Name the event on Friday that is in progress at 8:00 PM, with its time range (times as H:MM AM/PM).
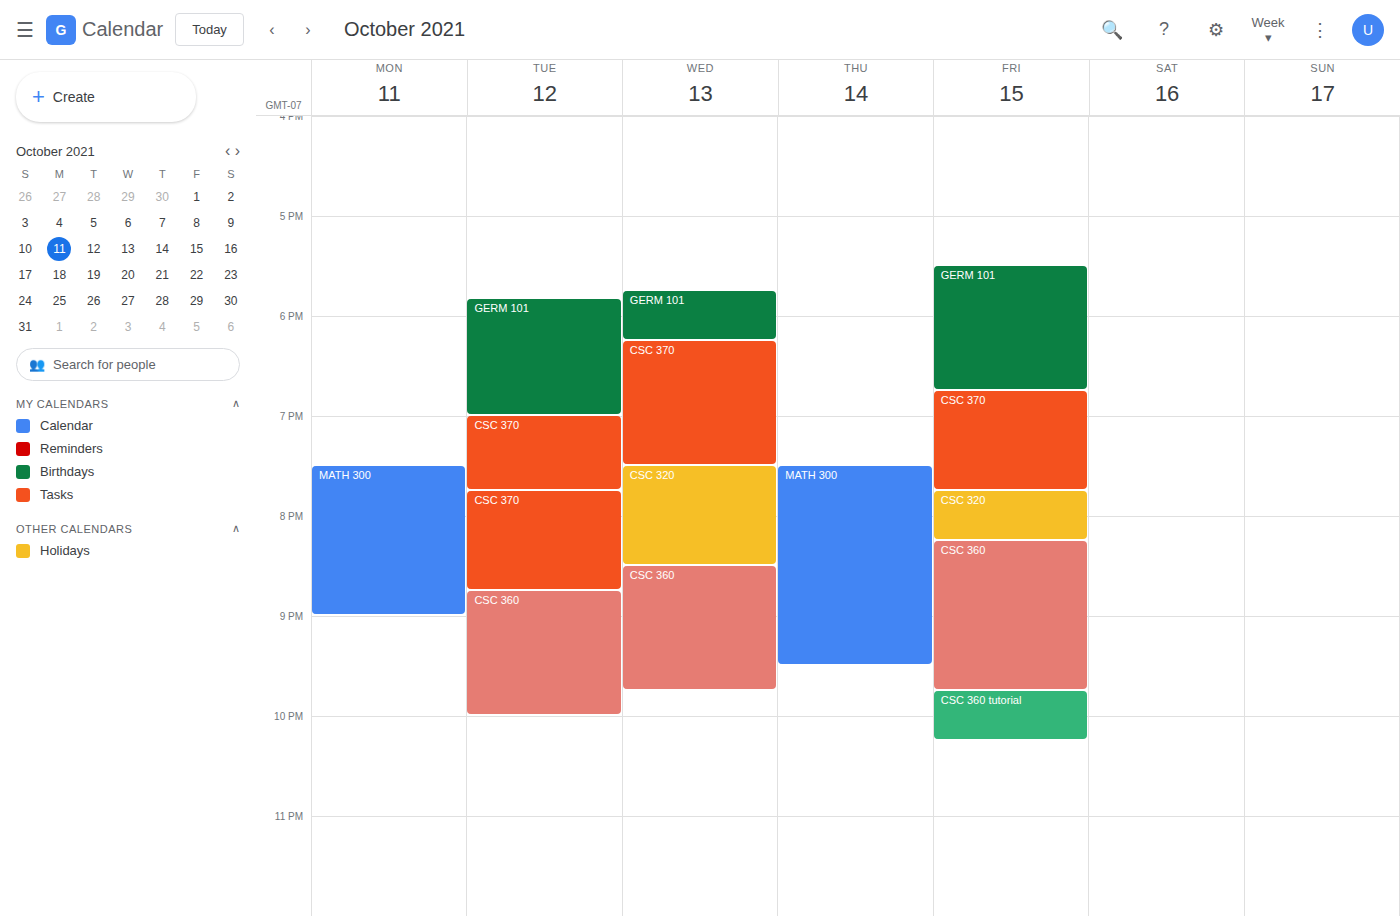
"CSC 320", 7:45 PM to 8:15 PM